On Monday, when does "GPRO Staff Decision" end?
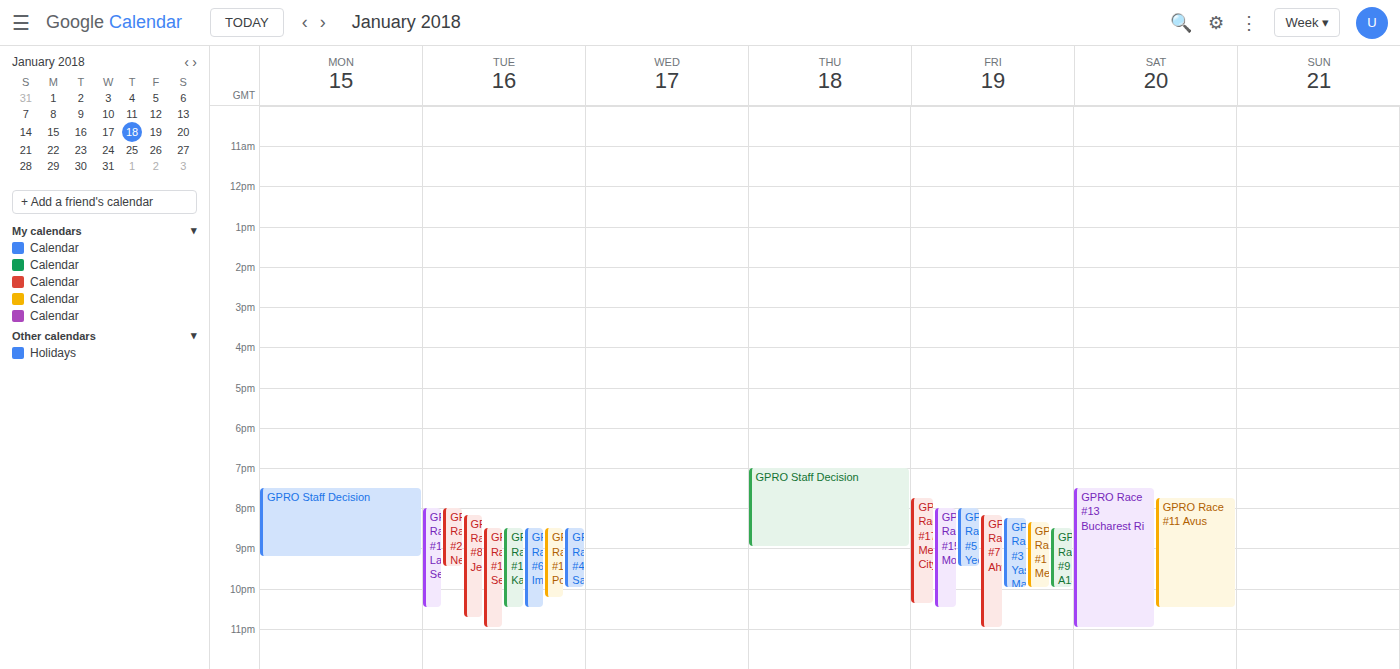
9:15 PM